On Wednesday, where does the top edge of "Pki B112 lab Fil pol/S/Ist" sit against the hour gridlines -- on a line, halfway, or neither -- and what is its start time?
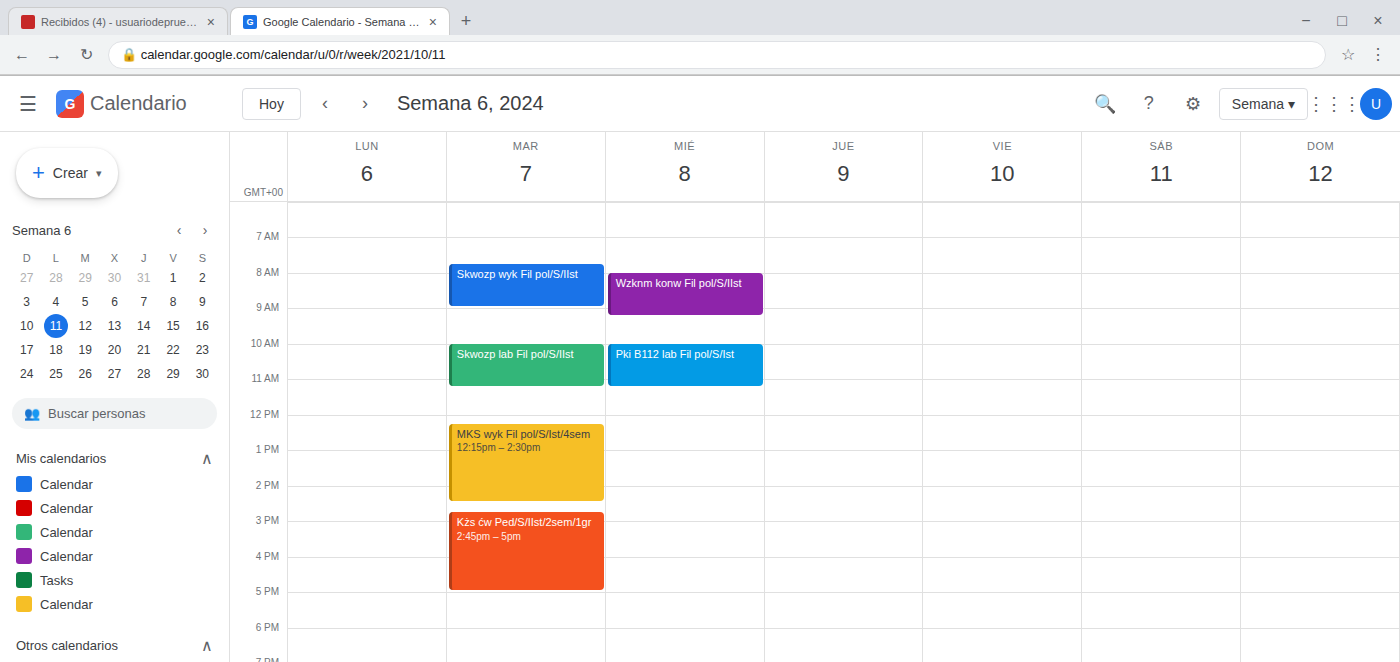
10:00 AM -- exactly on the 10 AM line.